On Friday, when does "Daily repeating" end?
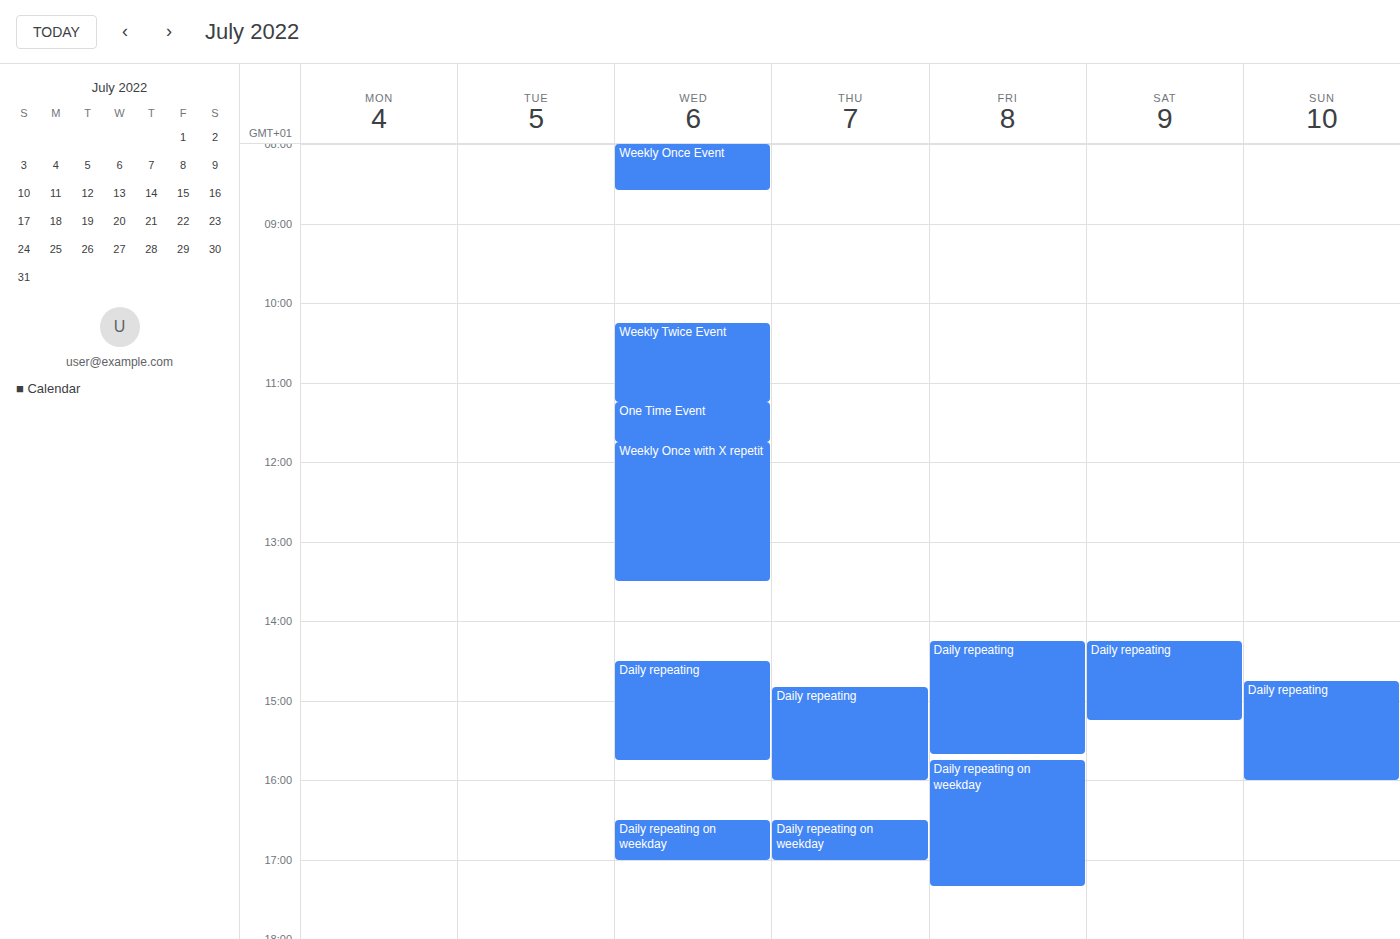
3:40 PM